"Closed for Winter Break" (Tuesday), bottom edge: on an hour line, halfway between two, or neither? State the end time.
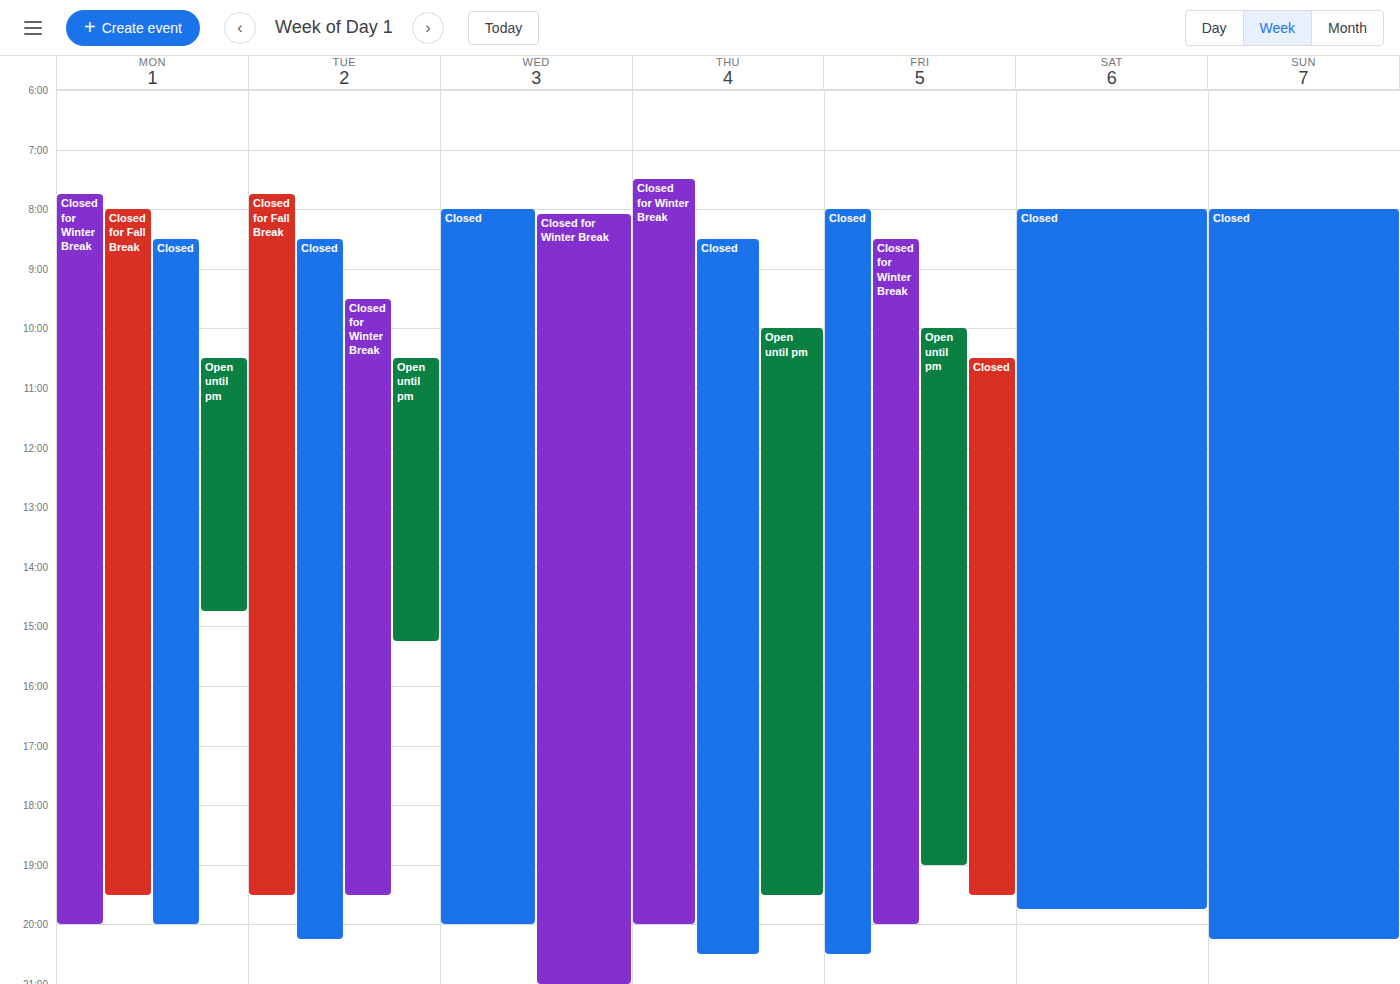
7:30 PM -- halfway between the 7 PM and 8 PM lines.